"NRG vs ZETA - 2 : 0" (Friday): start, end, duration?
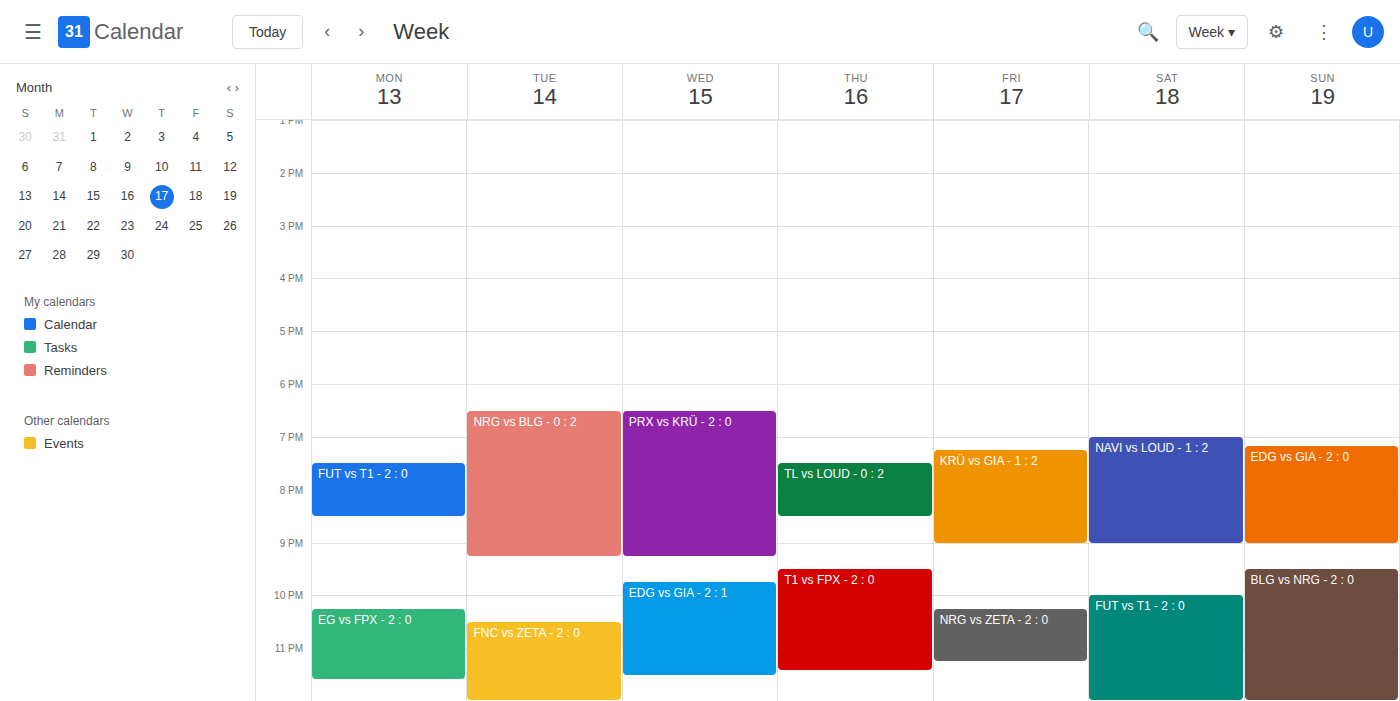
10:15 PM to 11:15 PM, 1 hour